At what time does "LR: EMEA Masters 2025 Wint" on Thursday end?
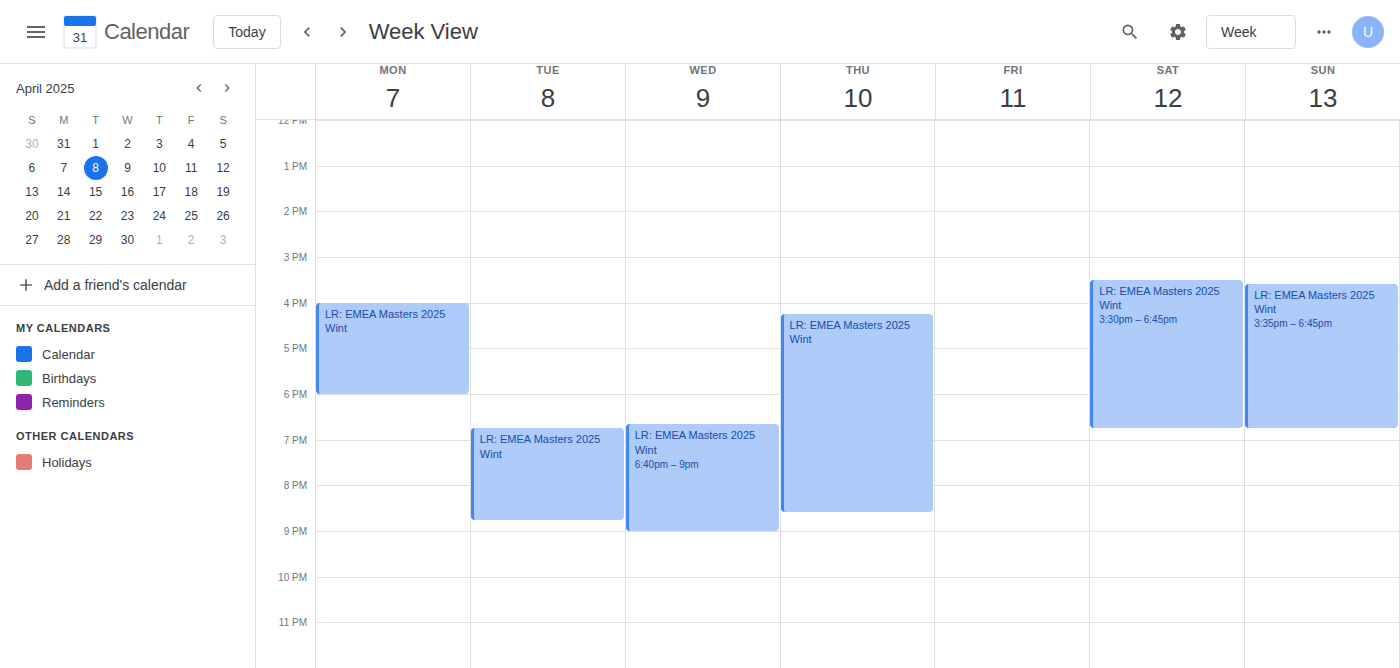
8:35 PM